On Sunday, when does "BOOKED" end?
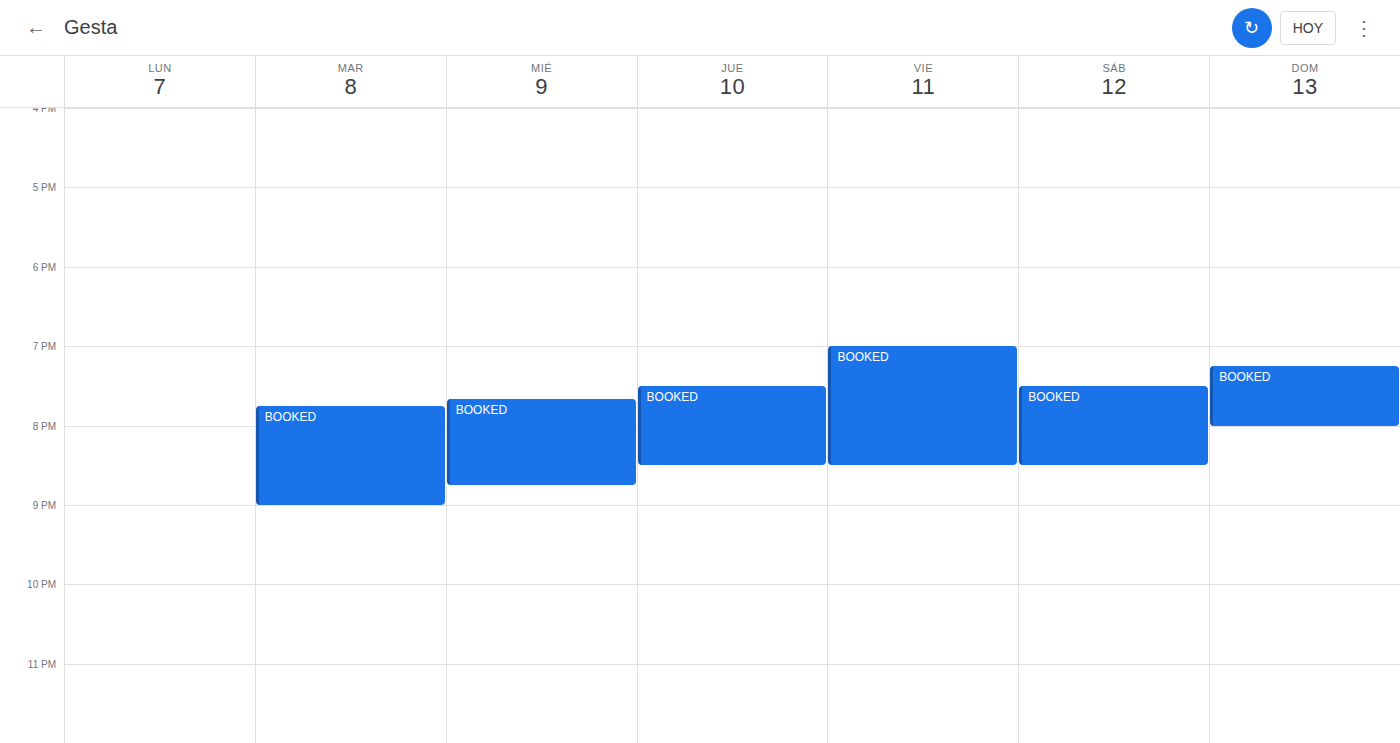
8:00 PM